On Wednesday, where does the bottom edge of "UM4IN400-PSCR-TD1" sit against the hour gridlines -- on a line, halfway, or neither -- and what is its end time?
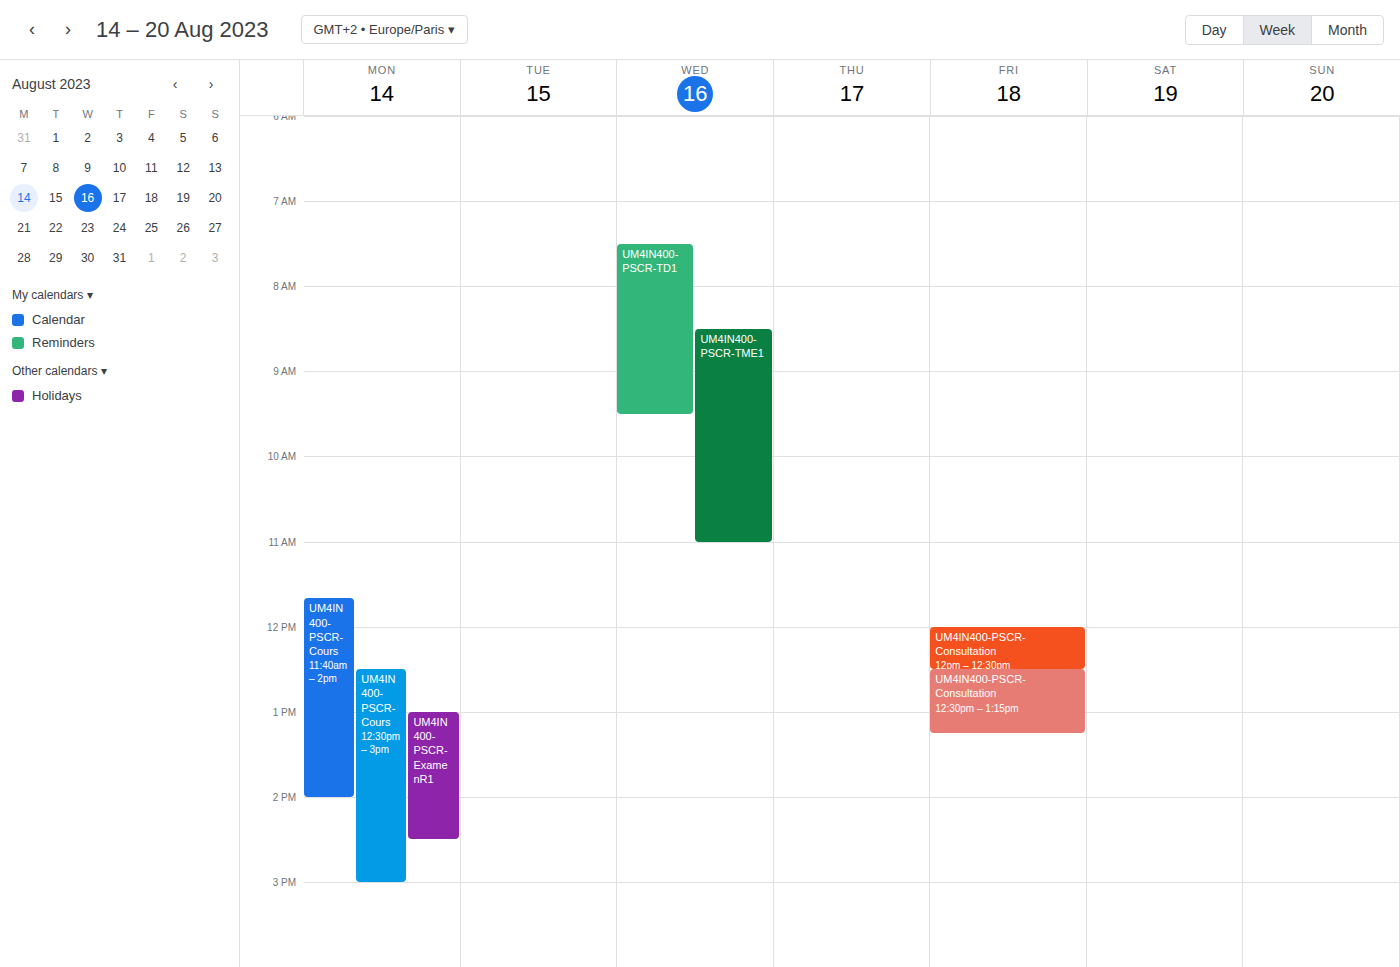
9:30 AM -- halfway between the 9 AM and 10 AM lines.